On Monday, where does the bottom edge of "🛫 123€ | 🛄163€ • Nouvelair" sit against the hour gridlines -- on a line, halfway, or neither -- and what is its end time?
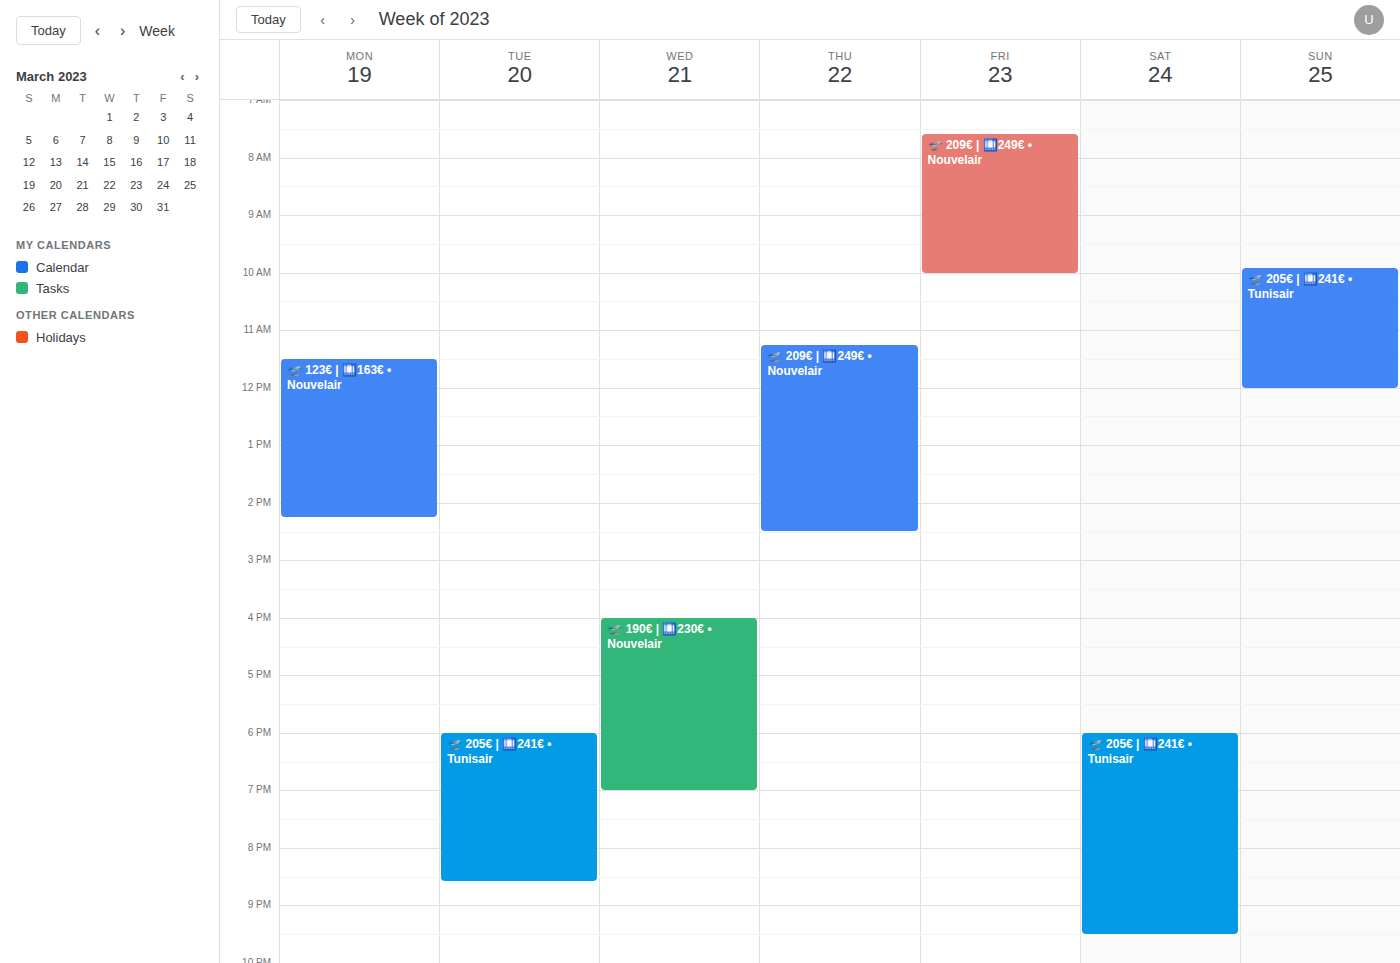
2:15 PM -- neither: a quarter of the way from the 2 PM line to the 3 PM line.